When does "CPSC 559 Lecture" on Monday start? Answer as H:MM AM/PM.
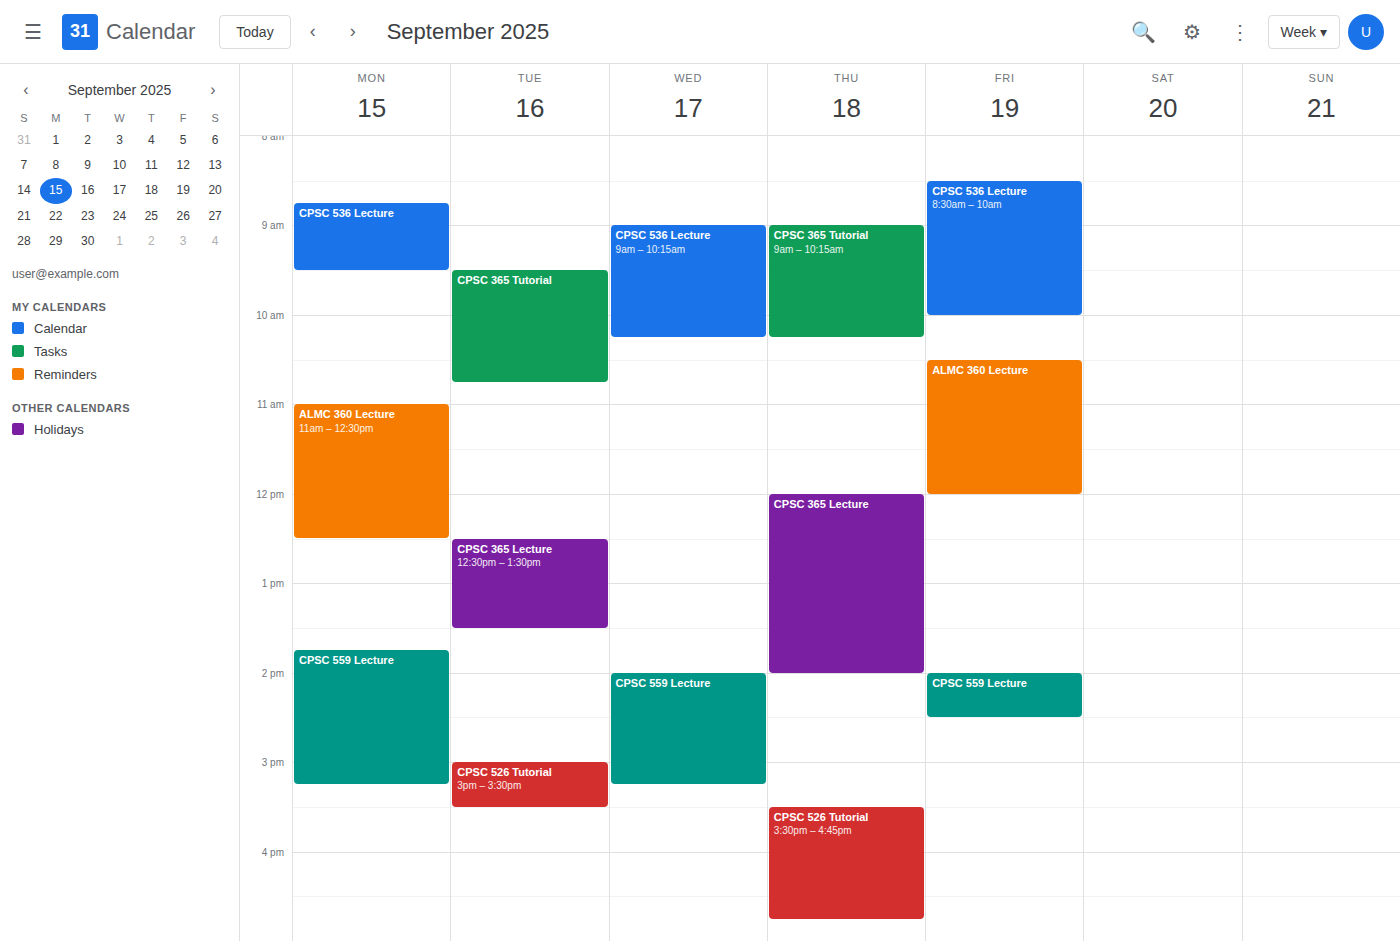
1:45 PM